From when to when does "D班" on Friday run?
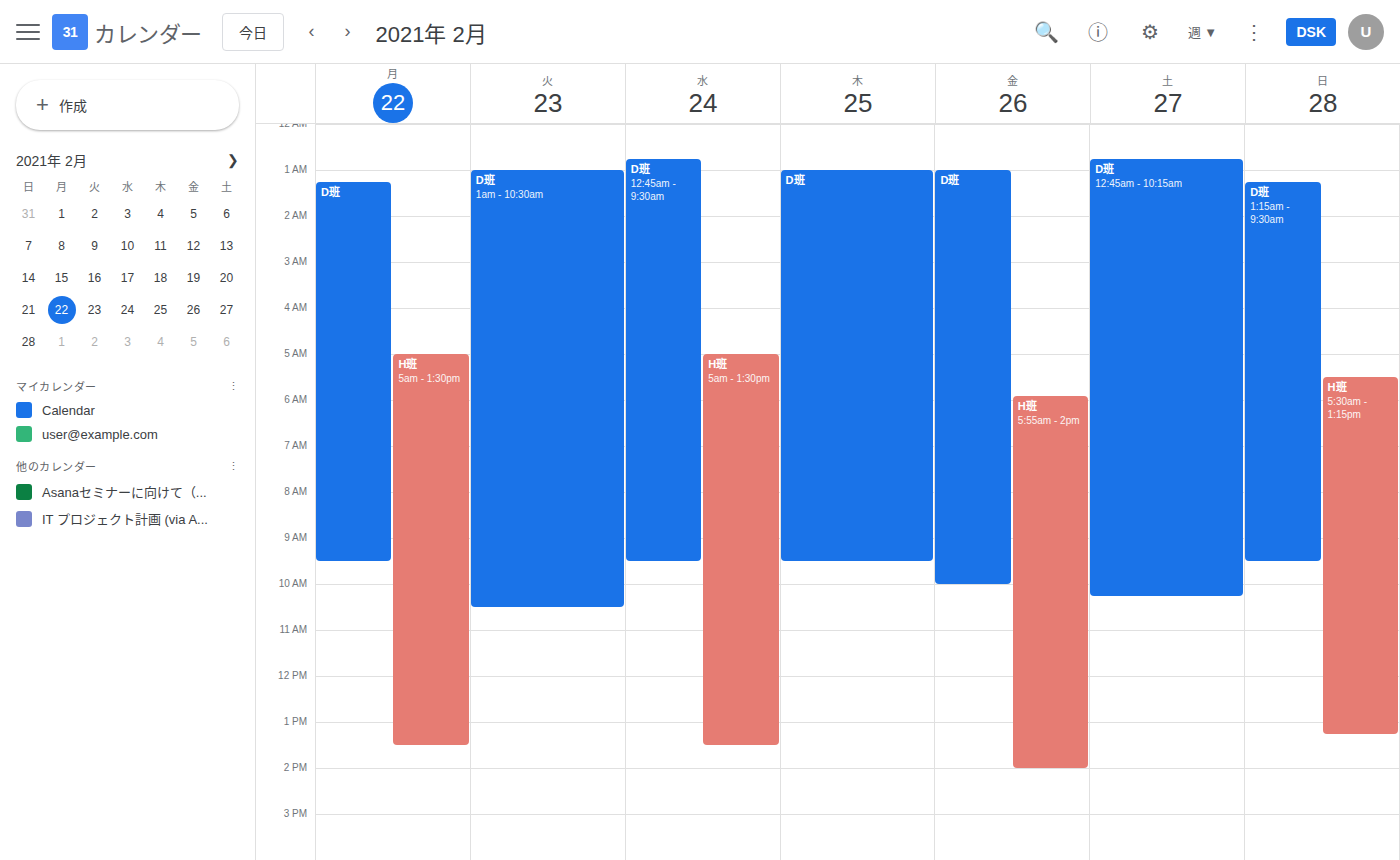
1:00 AM to 10:00 AM